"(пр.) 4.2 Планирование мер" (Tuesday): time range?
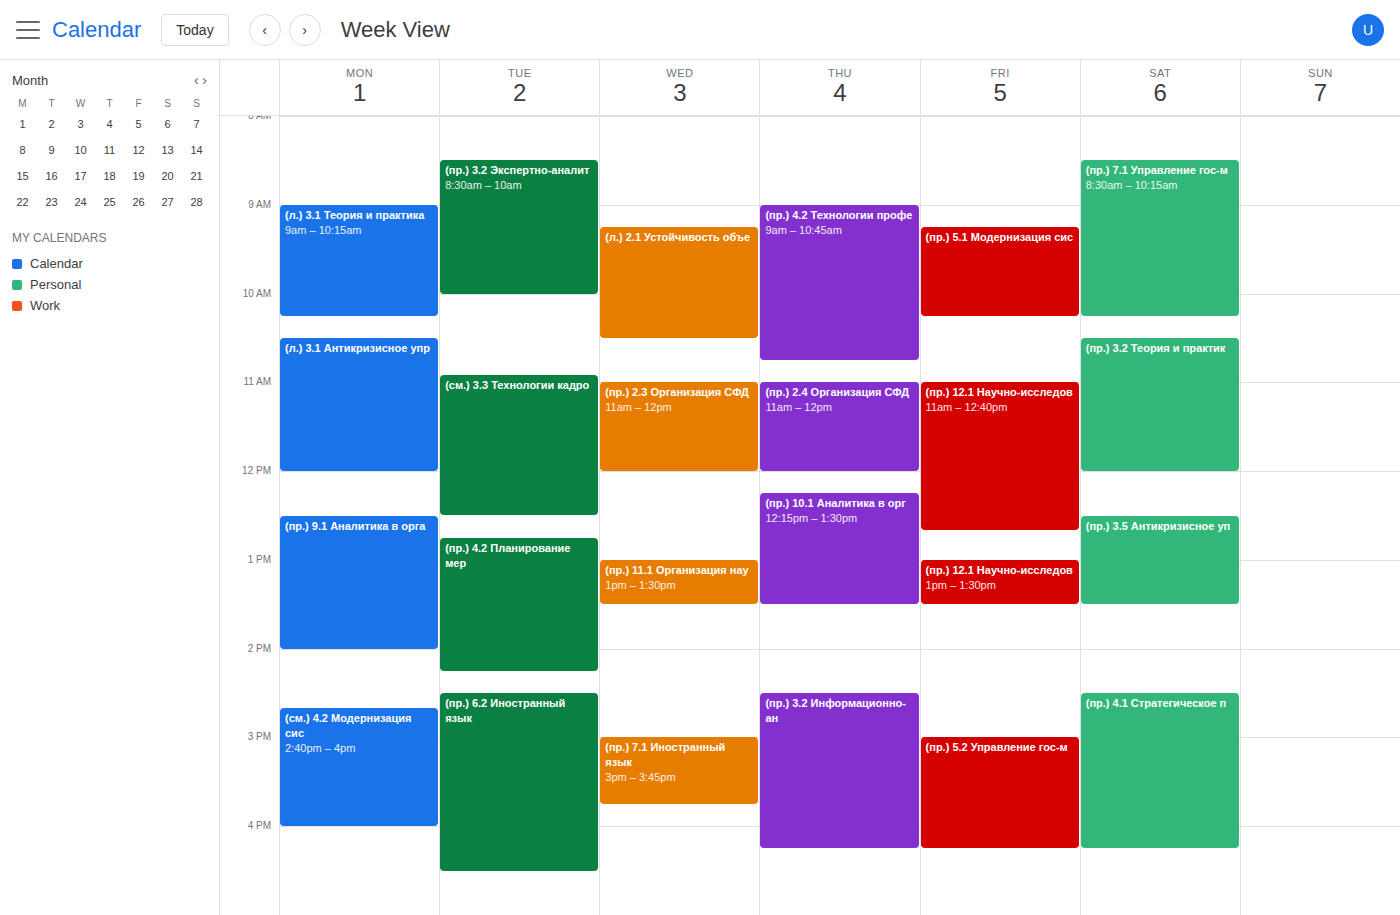
12:45 PM to 2:15 PM